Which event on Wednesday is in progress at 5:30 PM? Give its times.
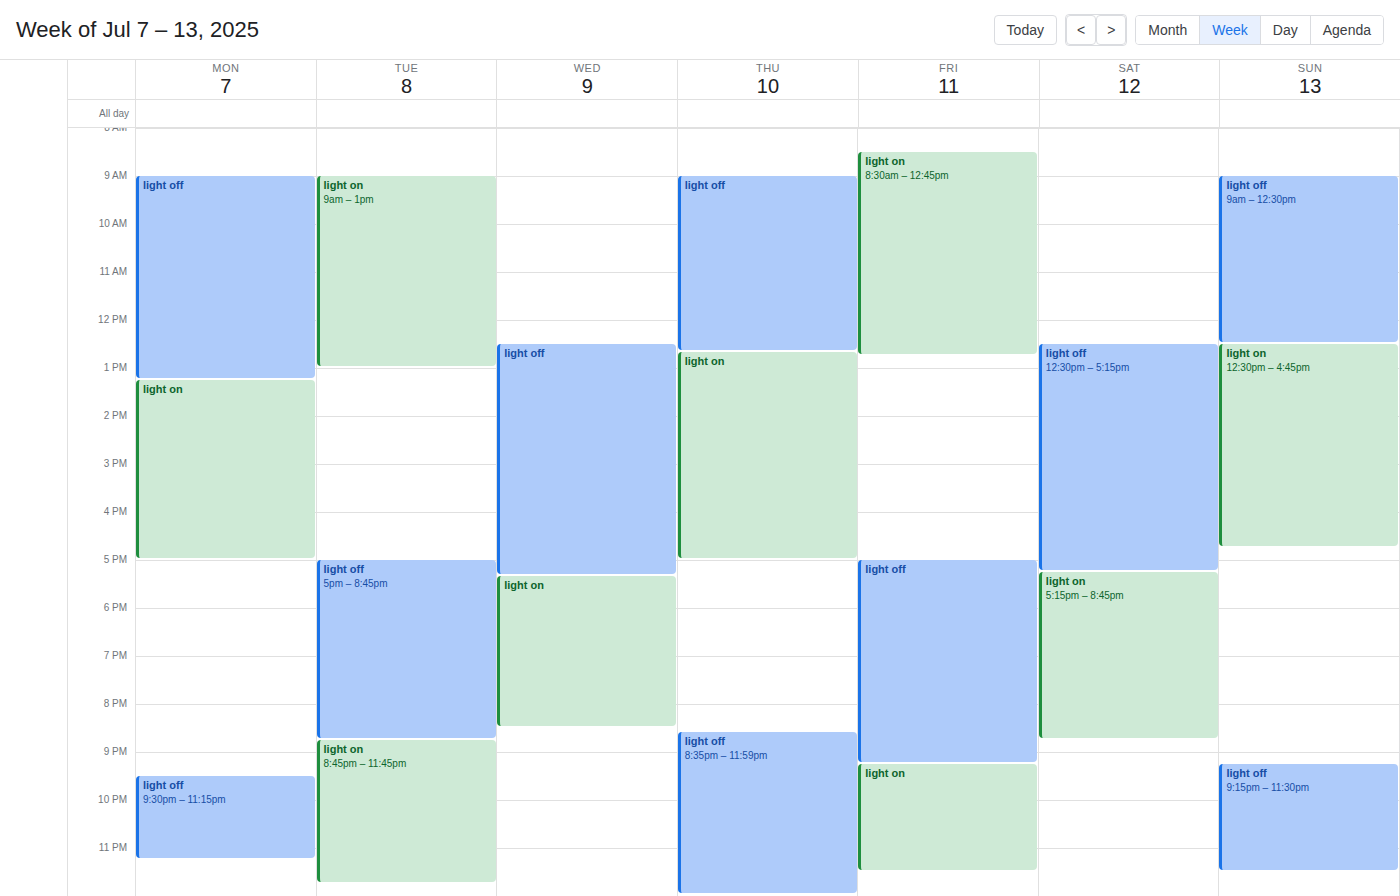
"light on", 5:20 PM to 8:30 PM